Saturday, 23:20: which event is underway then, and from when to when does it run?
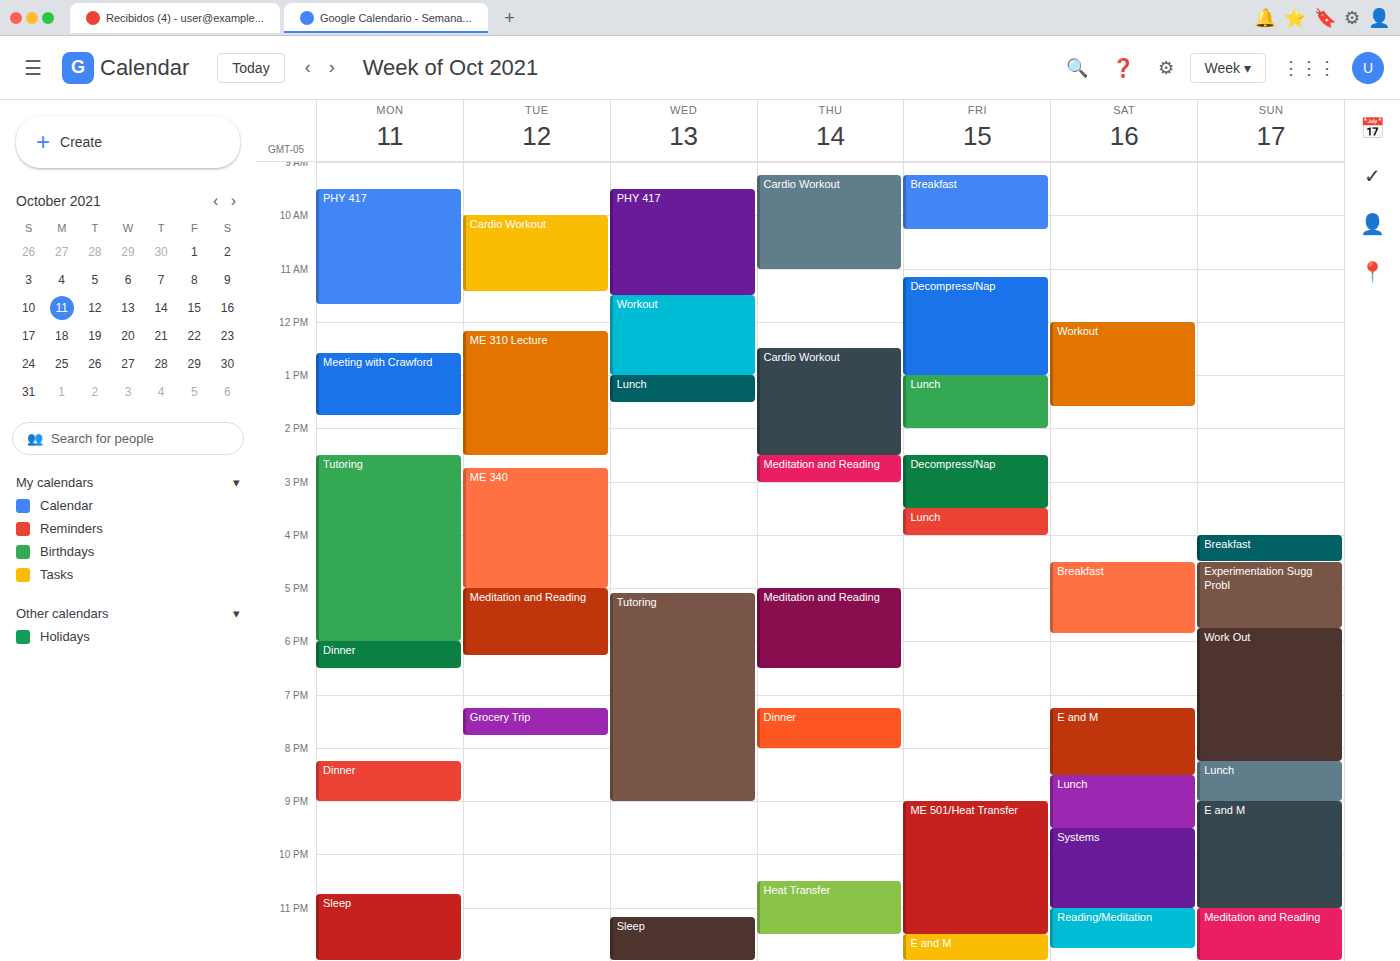
"Reading/Meditation", 23:00 to 23:45